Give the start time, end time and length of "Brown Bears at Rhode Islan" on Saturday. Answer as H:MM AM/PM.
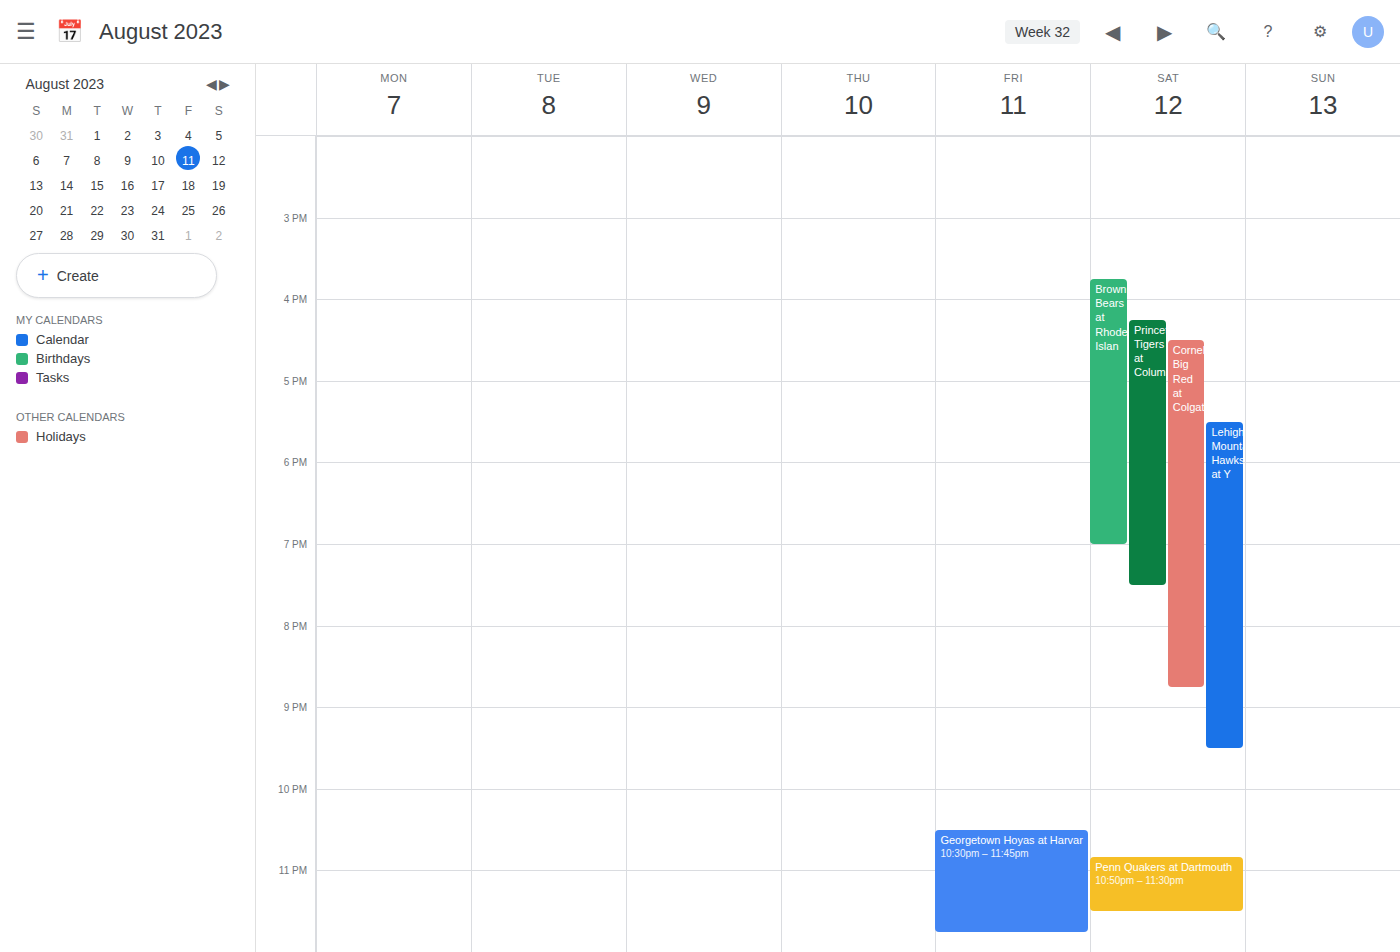
3:45 PM to 7:00 PM, 3 hours 15 minutes